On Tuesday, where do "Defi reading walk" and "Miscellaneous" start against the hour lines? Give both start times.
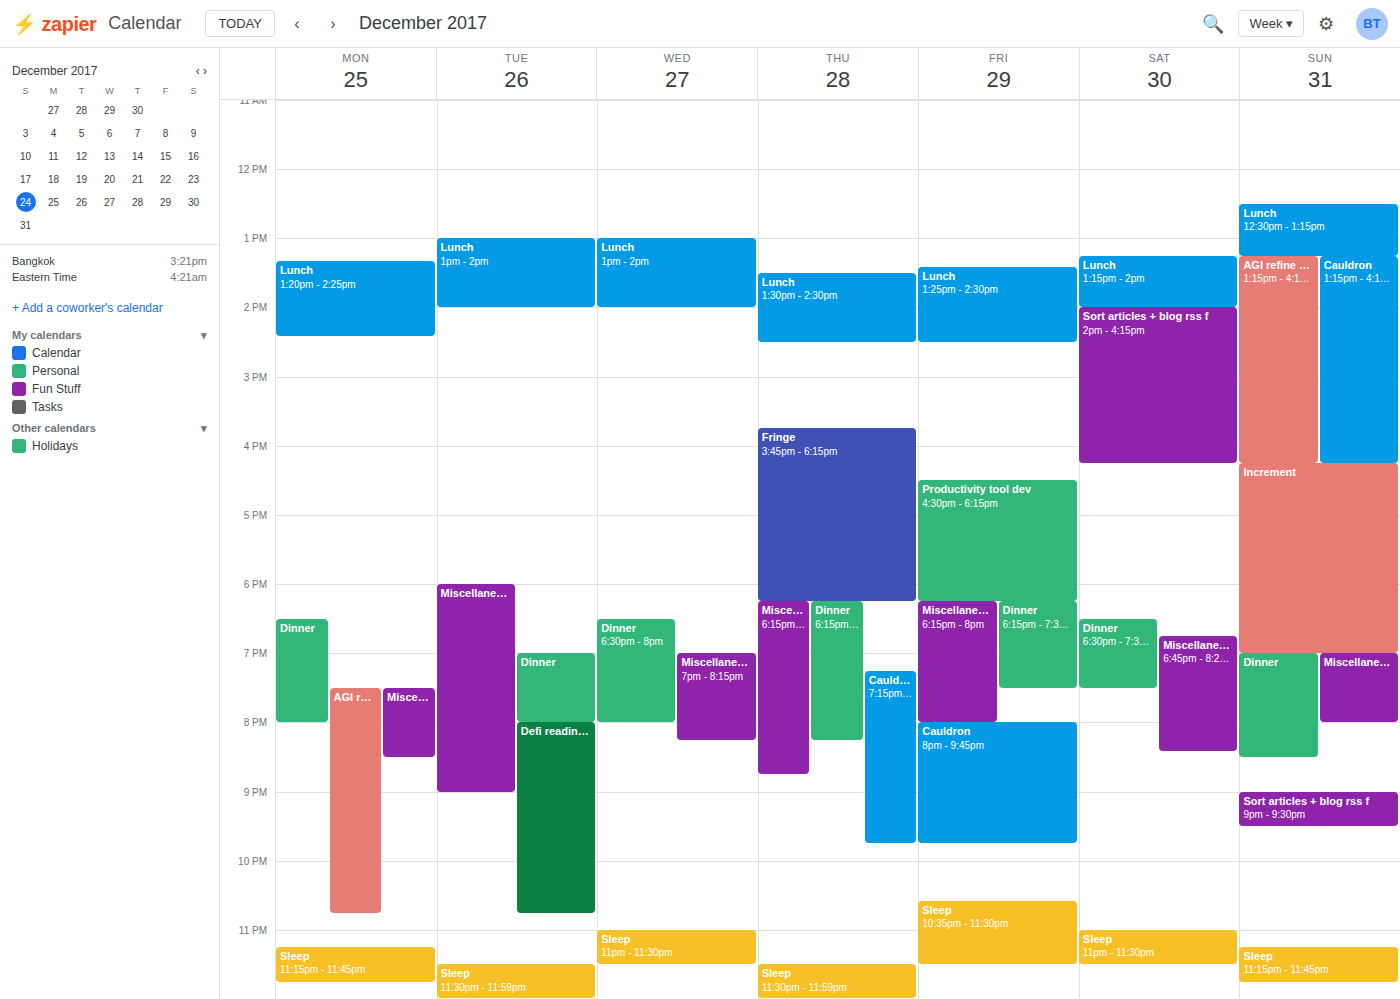
"Defi reading walk": 8:00 PM, exactly on the 8 PM line. "Miscellaneous": 6:00 PM, exactly on the 6 PM line.